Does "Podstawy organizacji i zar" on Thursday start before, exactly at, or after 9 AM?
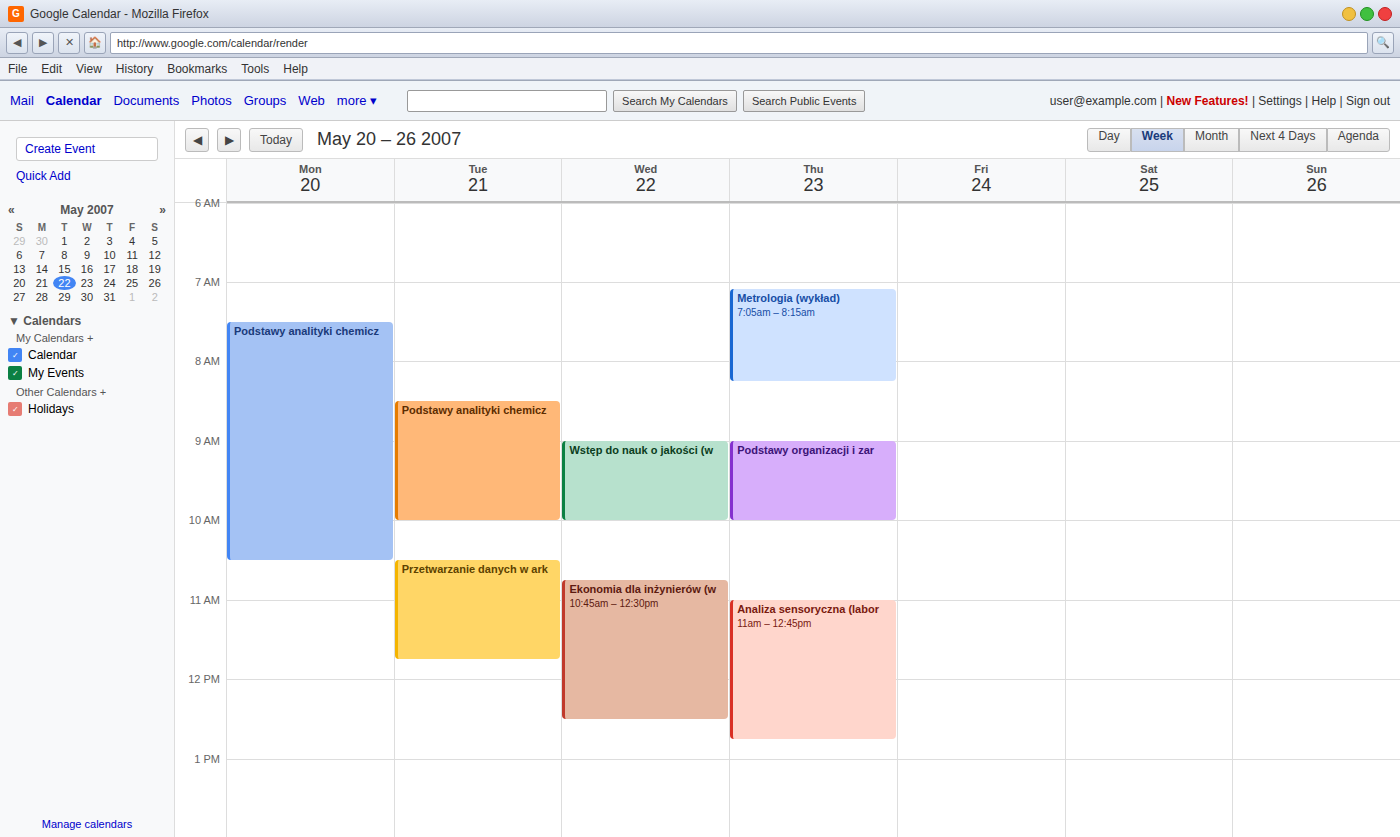
9:00 AM -- exactly at 9 AM, on the 9 AM line.